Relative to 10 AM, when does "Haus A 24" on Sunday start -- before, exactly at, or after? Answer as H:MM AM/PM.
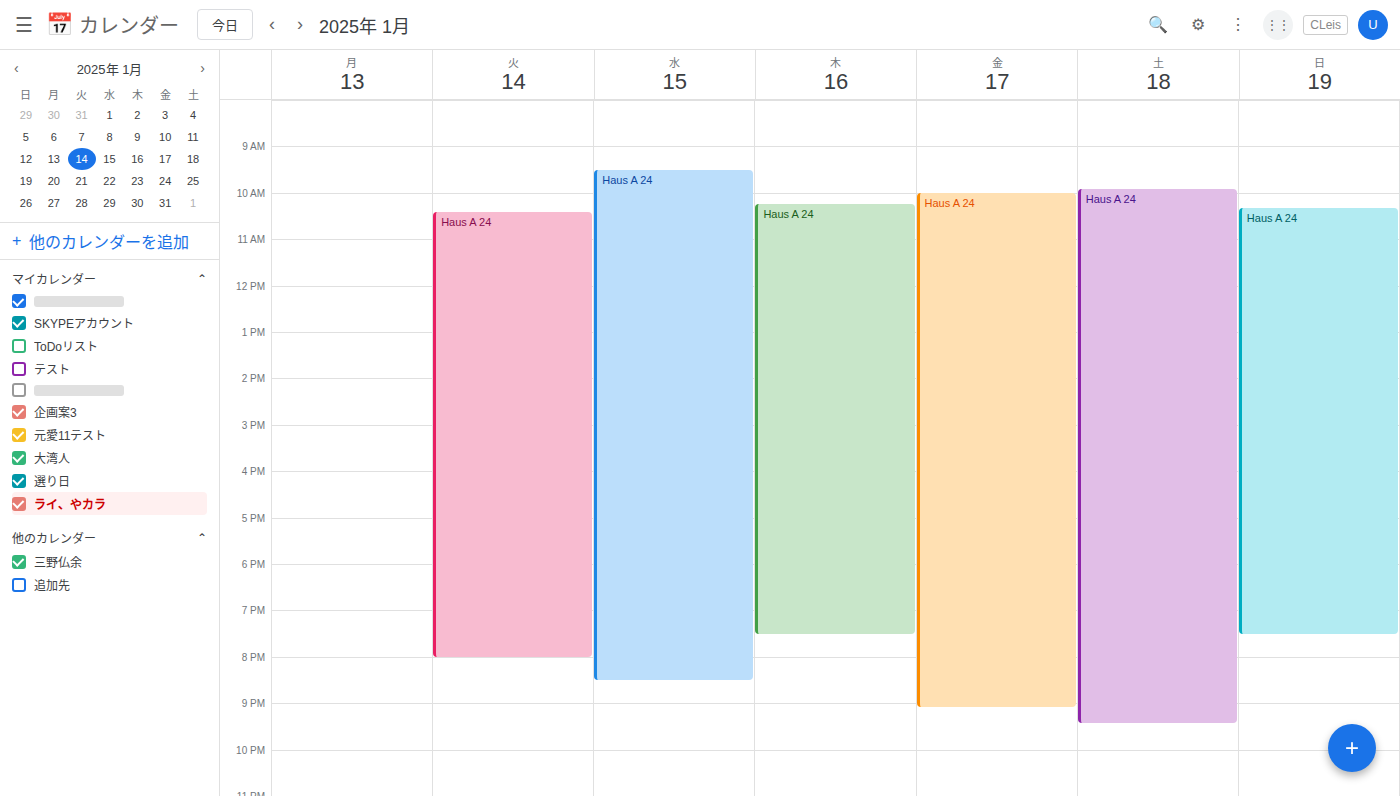
10:20 AM -- after 10 AM, 20 minutes below the 10 AM line.